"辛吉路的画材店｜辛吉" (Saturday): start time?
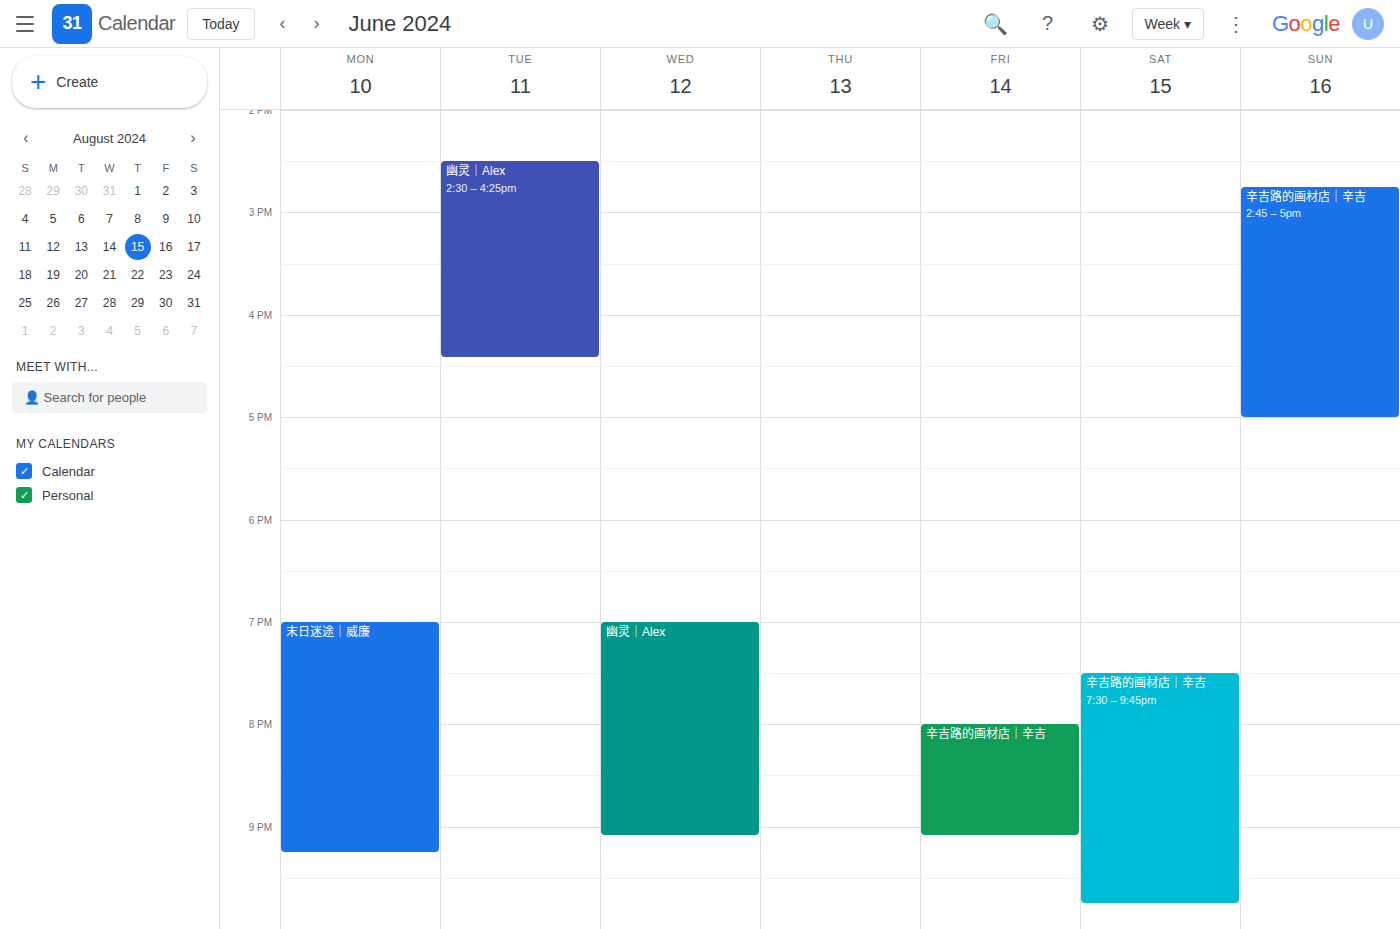
7:30 PM